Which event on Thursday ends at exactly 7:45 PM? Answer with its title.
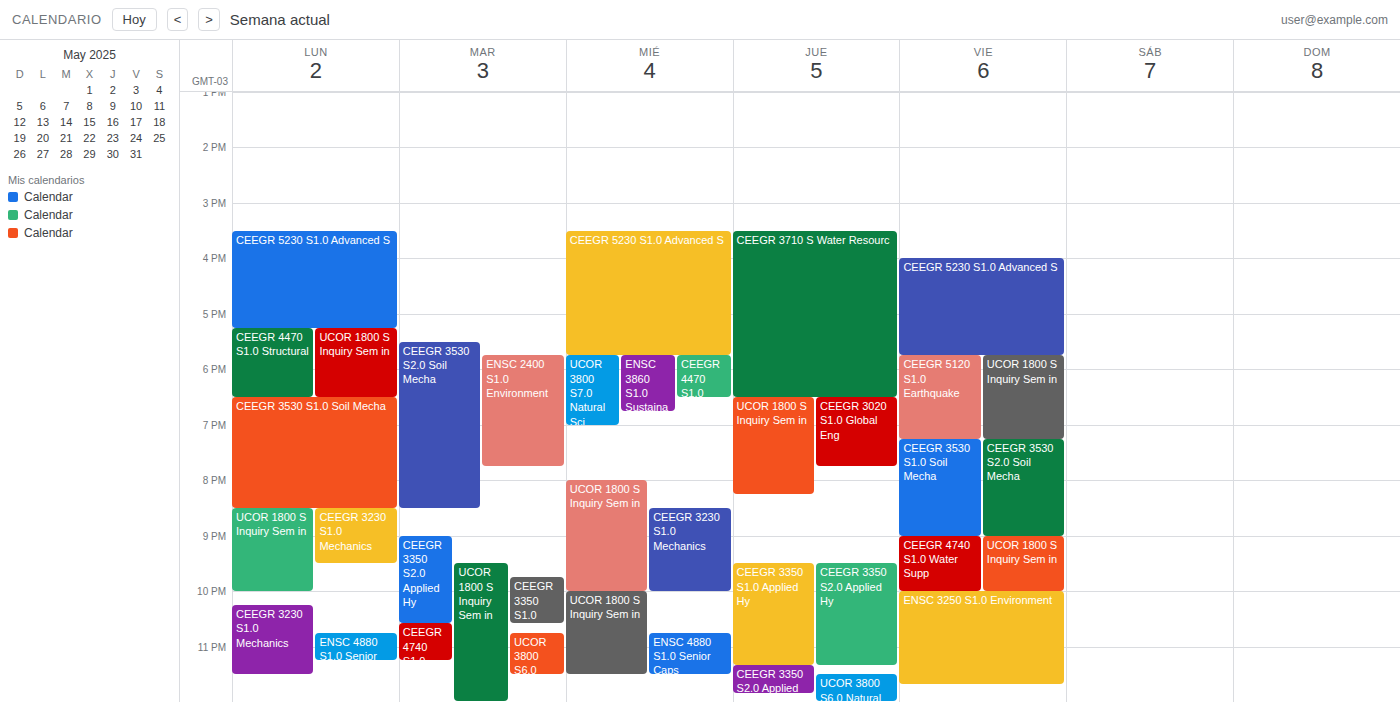
"CEEGR 3020 S1.0 Global Eng"